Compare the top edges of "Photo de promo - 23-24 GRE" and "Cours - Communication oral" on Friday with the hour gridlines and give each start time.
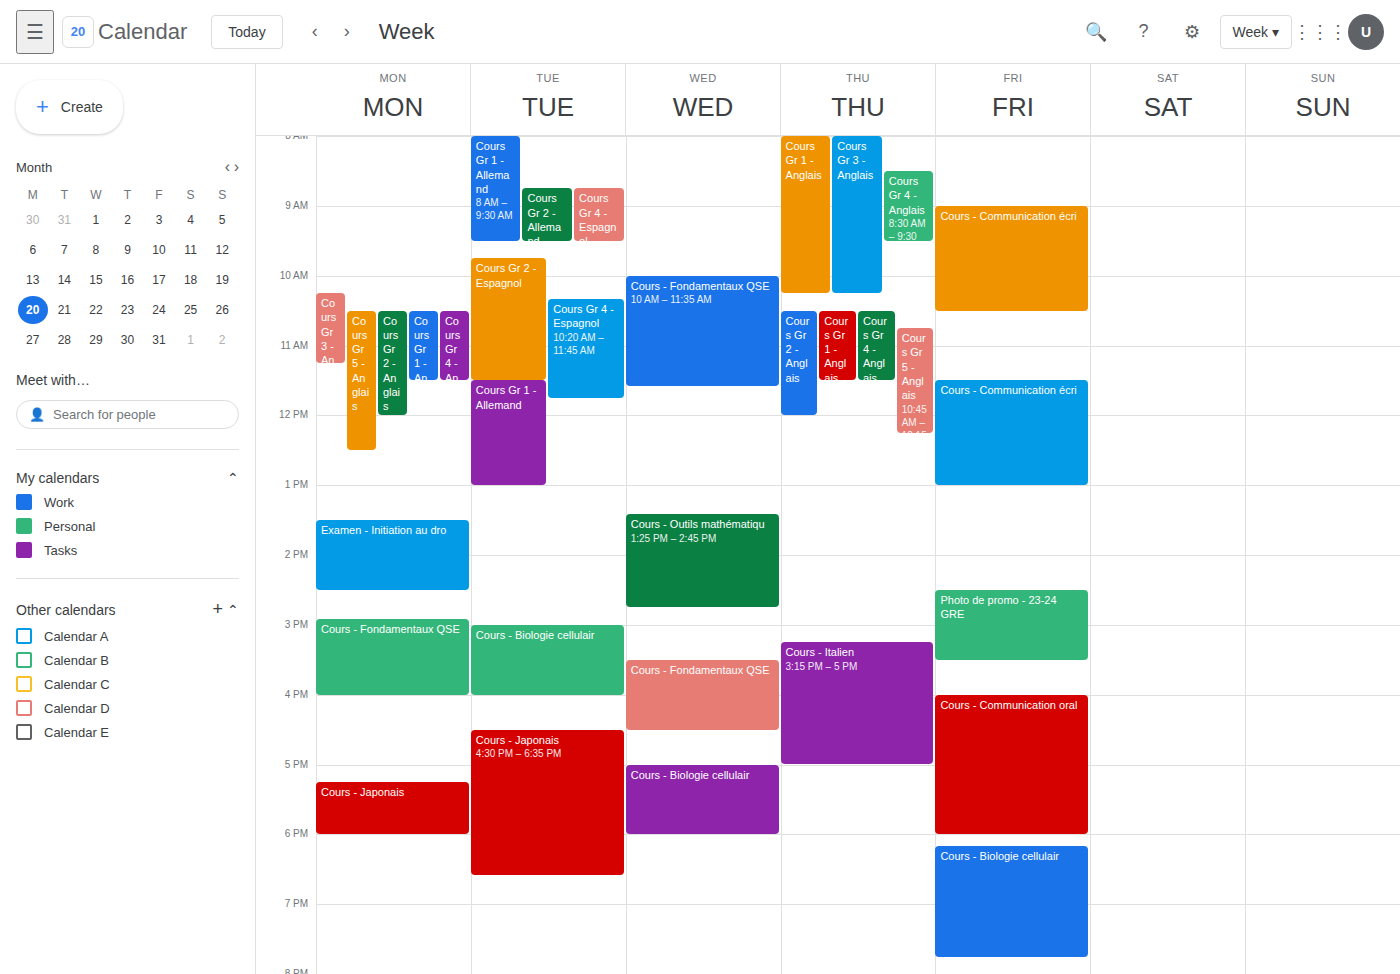
"Photo de promo - 23-24 GRE": 2:30 PM, halfway between the 2 PM and 3 PM lines. "Cours - Communication oral": 4:00 PM, exactly on the 4 PM line.